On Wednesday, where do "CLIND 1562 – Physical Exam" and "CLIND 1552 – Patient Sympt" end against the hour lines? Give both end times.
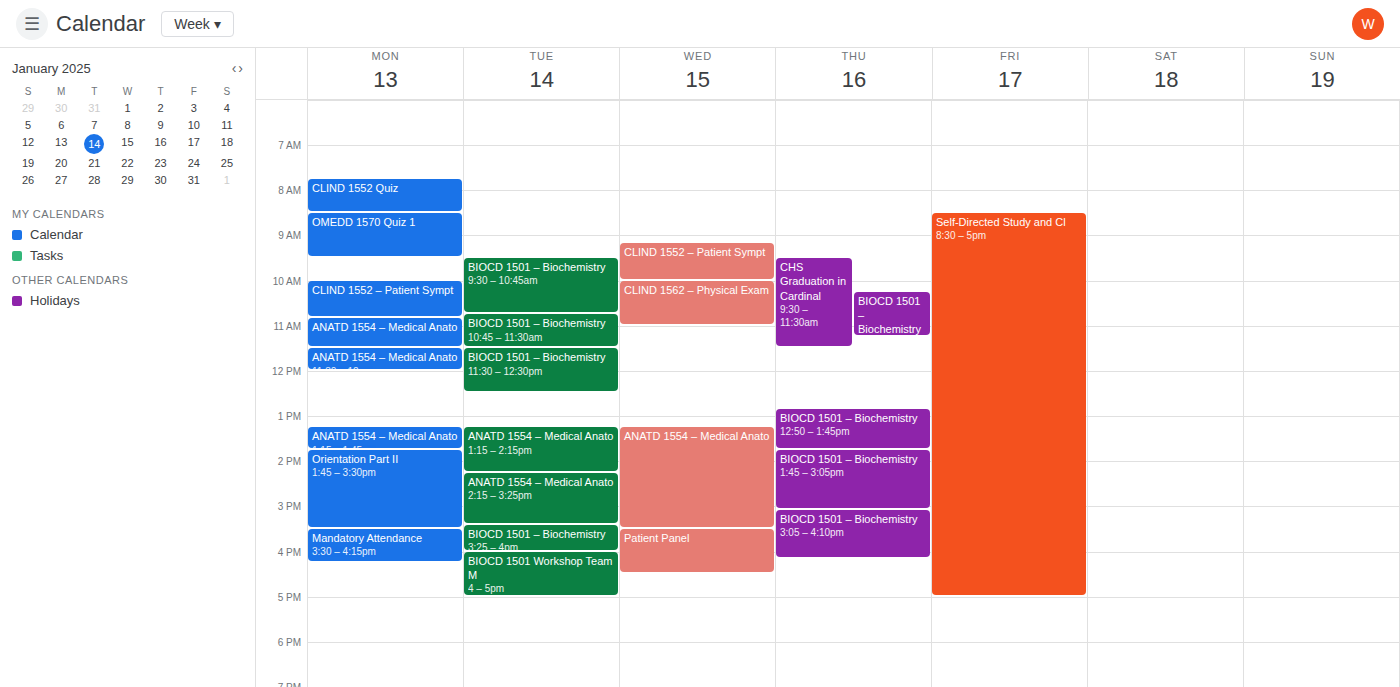
"CLIND 1562 – Physical Exam": 11:00 AM, exactly on the 11 AM line. "CLIND 1552 – Patient Sympt": 10:00 AM, exactly on the 10 AM line.